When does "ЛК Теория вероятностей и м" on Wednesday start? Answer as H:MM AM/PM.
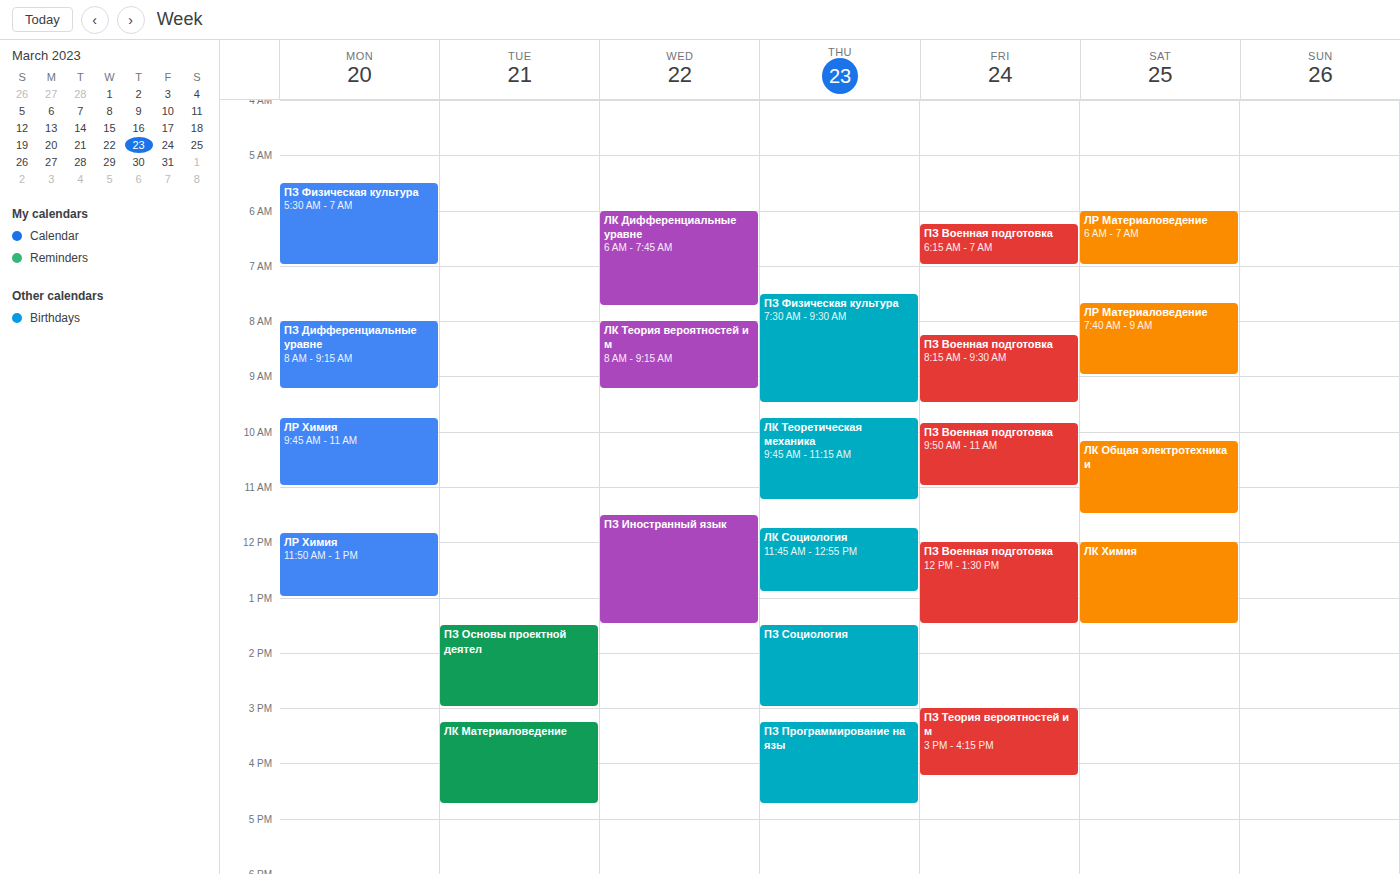
8:00 AM